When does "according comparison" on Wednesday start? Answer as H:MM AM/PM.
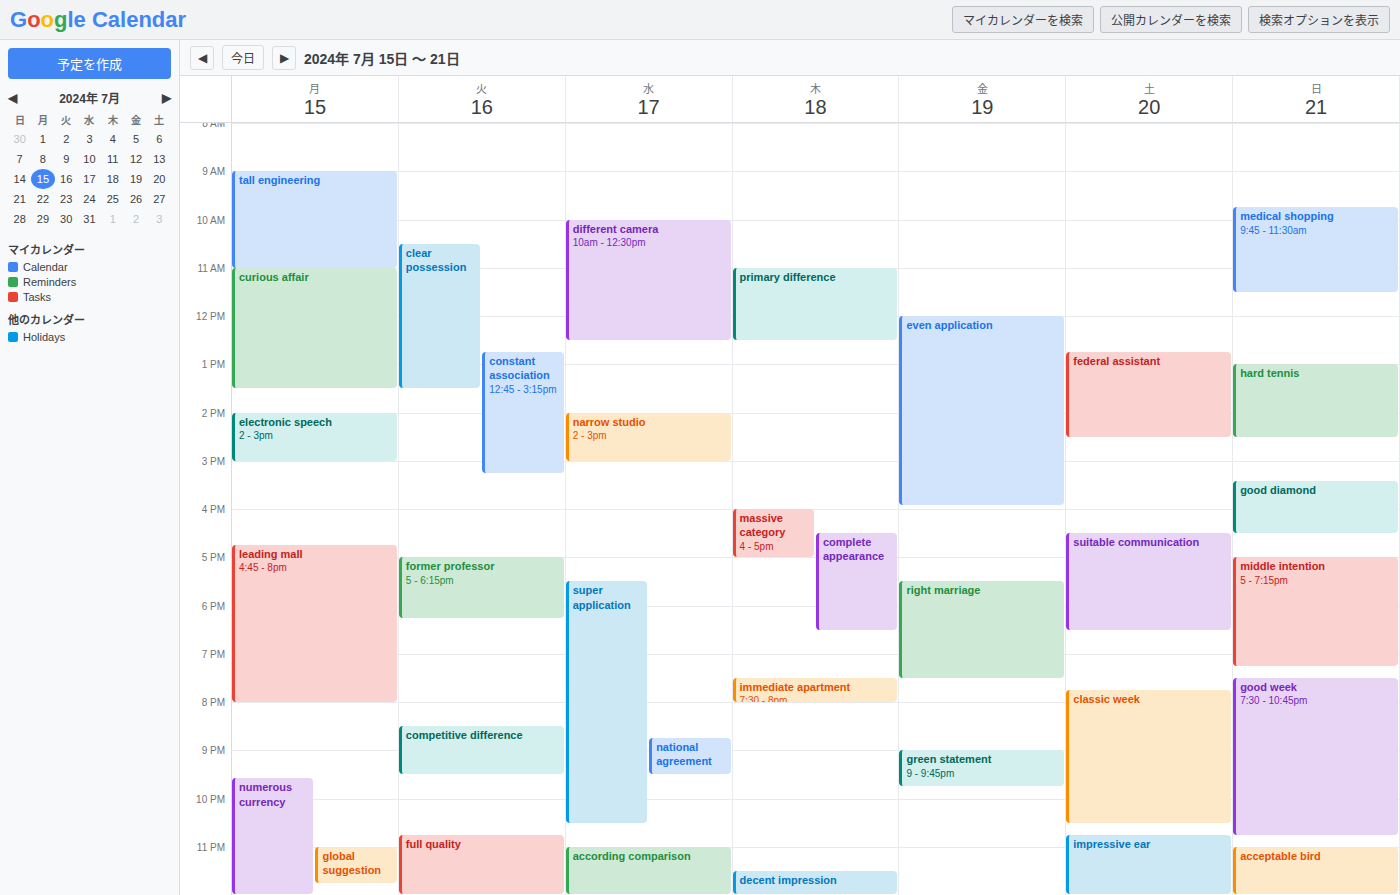
11:00 PM